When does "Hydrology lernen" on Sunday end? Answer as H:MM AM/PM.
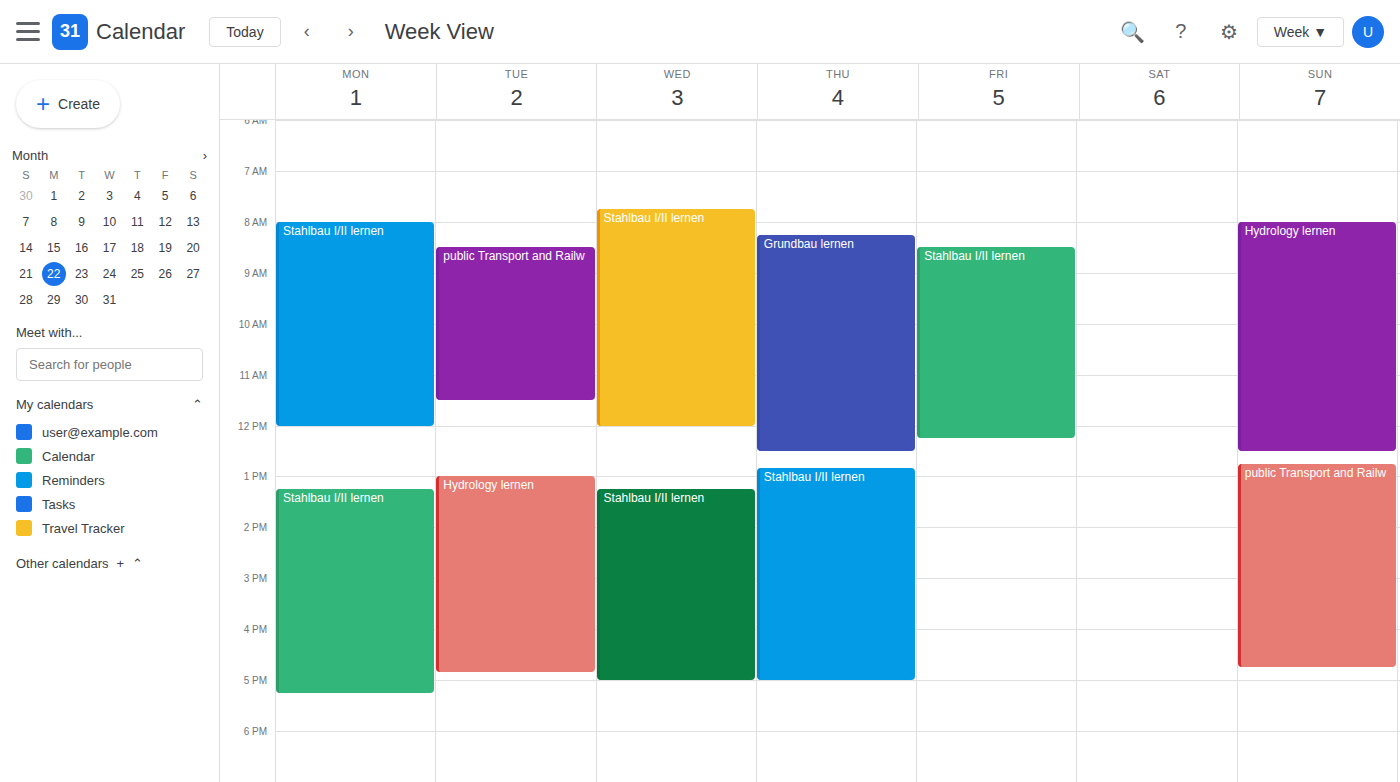
12:30 PM